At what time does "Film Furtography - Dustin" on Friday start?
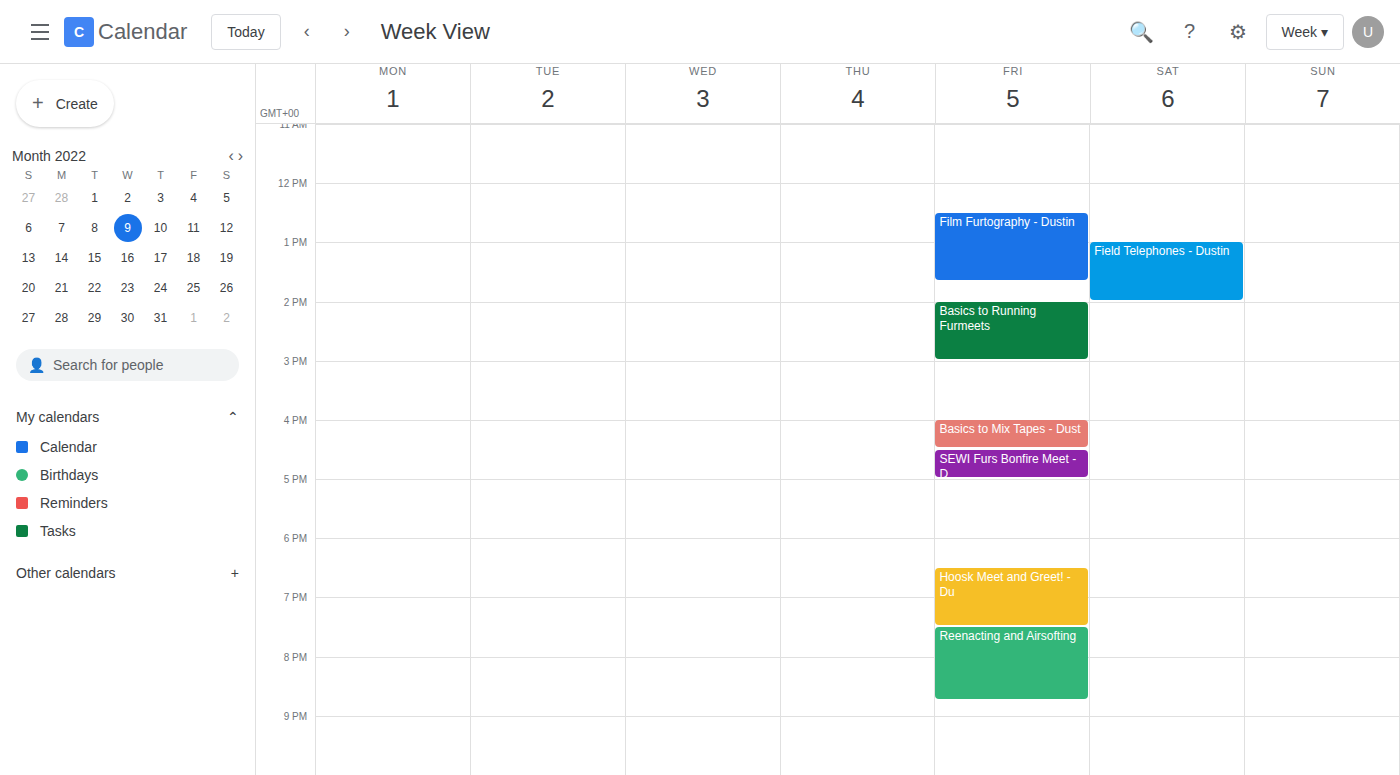
12:30 PM